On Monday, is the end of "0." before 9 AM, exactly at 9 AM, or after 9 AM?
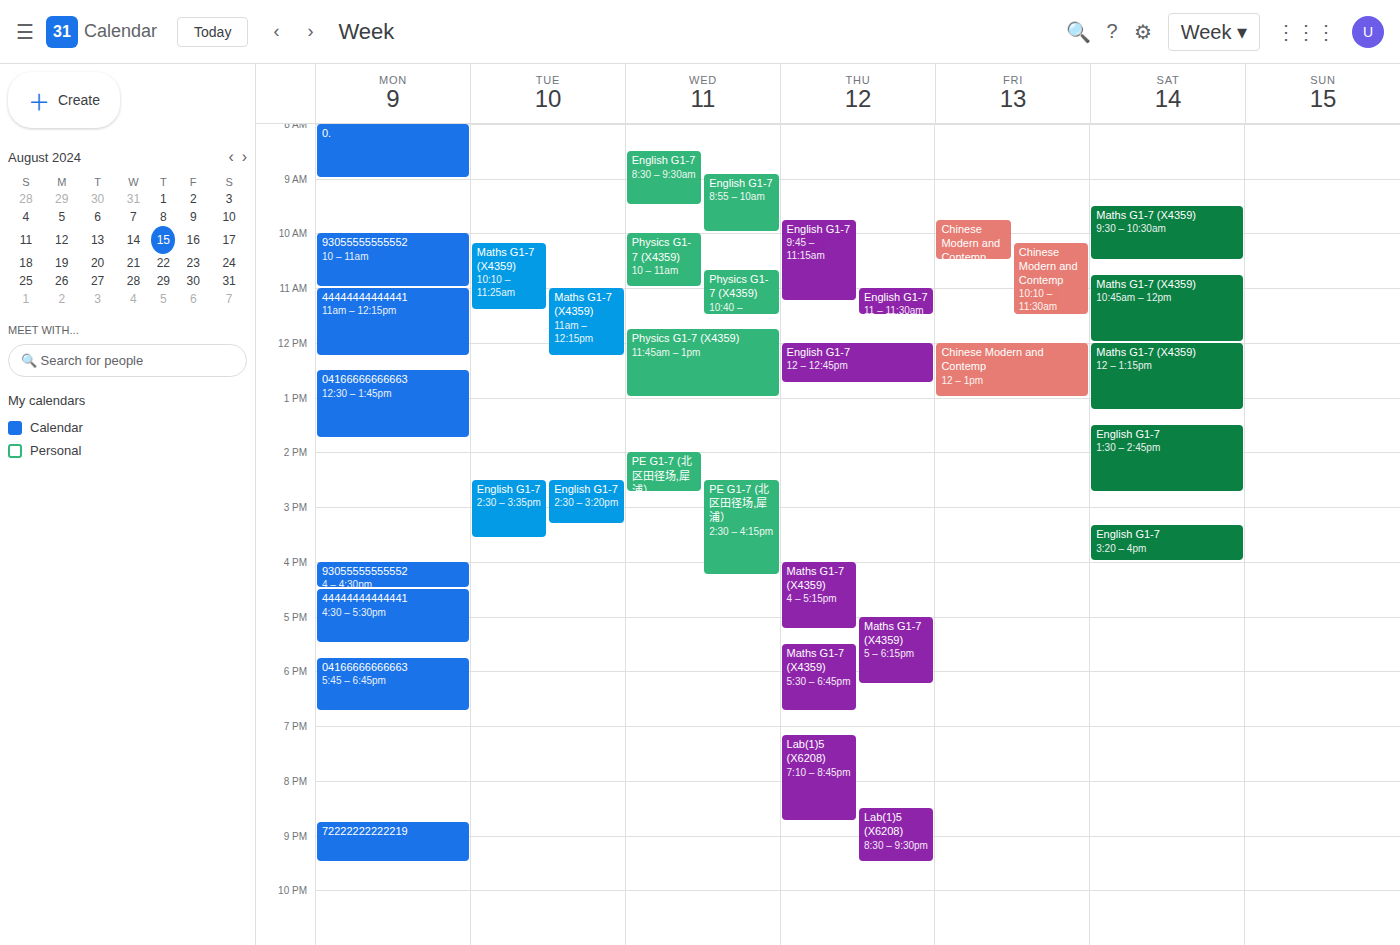
9:00 AM -- exactly at 9 AM, on the 9 AM line.